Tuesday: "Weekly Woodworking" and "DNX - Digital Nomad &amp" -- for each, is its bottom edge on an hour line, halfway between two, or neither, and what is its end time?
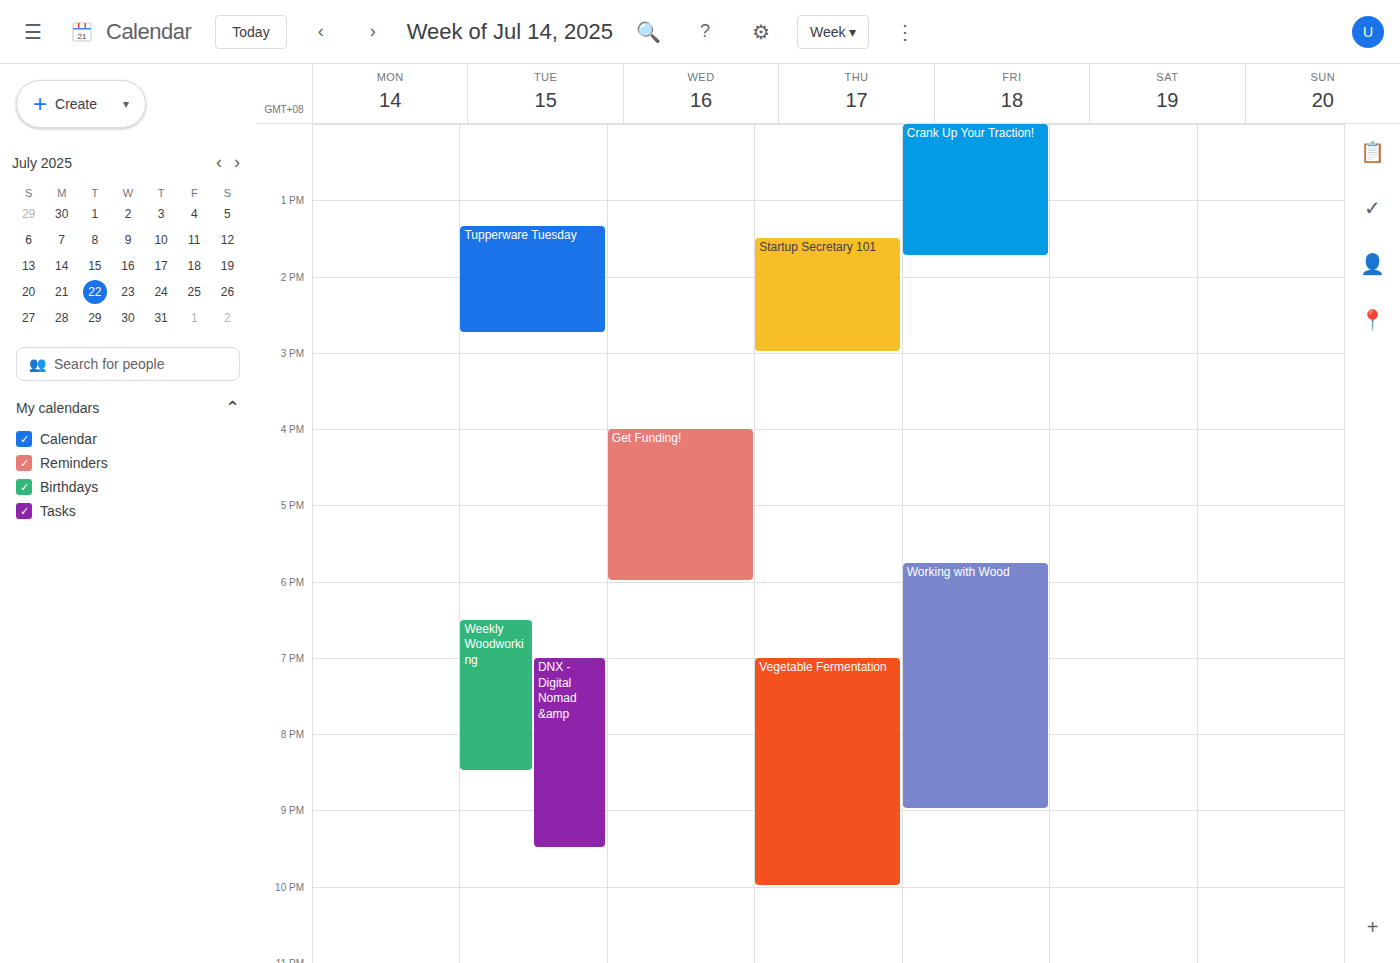
"Weekly Woodworking": 8:30 PM, halfway between the 8 PM and 9 PM lines. "DNX - Digital Nomad &amp": 9:30 PM, halfway between the 9 PM and 10 PM lines.